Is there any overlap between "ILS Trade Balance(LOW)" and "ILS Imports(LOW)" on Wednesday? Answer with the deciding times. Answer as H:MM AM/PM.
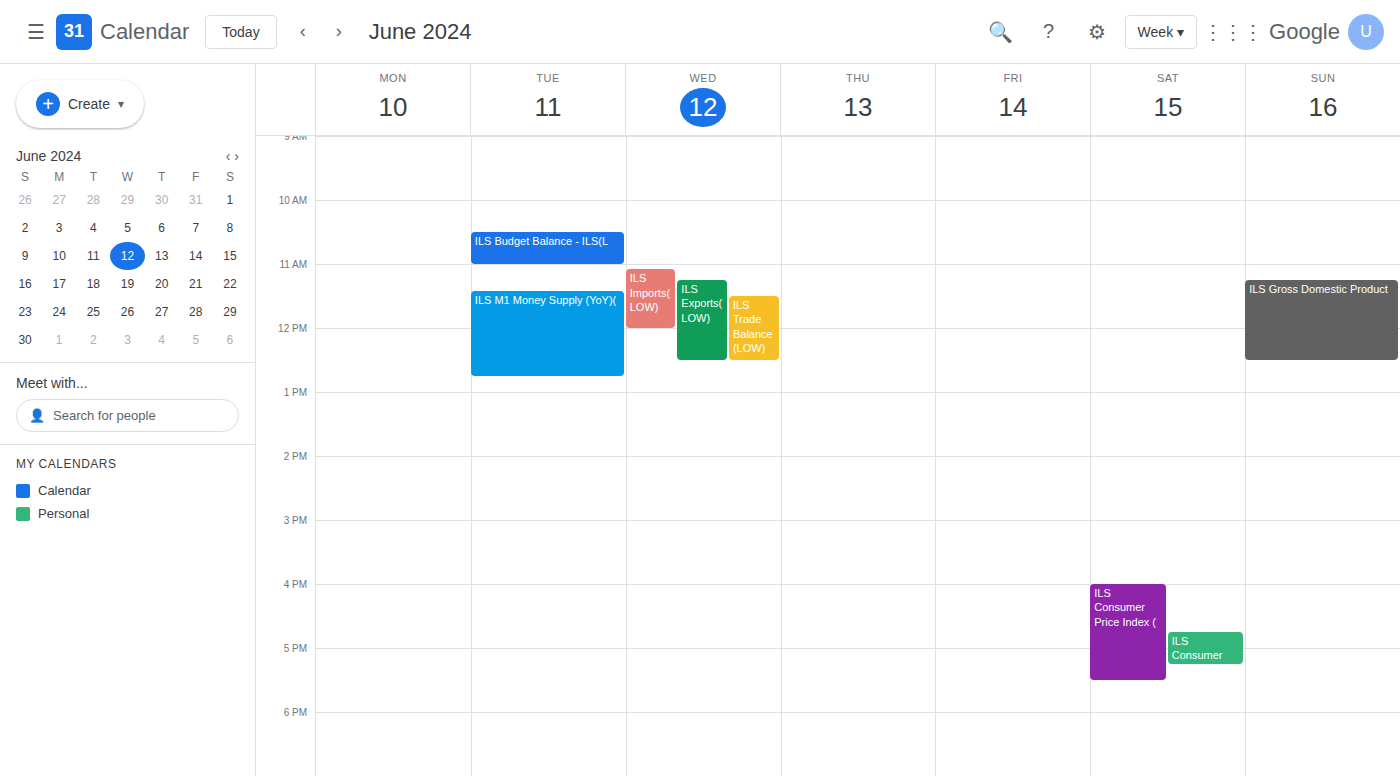
"ILS Trade Balance(LOW)" starts at 11:30 AM, before "ILS Imports(LOW)" ends at 12:00 PM -- they overlap.